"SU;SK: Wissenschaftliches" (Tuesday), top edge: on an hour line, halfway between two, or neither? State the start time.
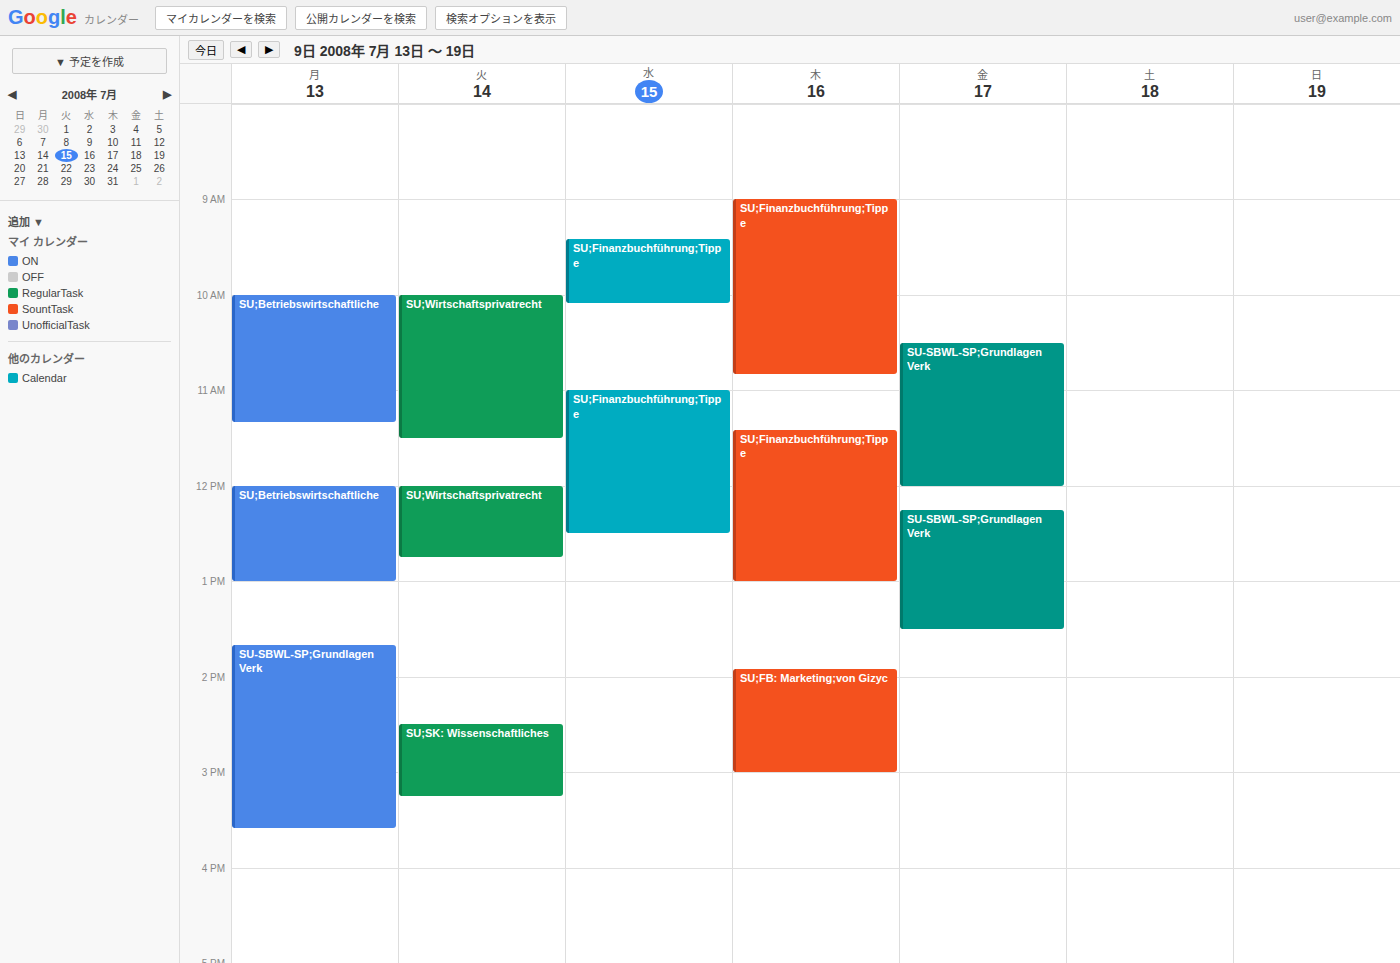
2:30 PM -- halfway between the 2 PM and 3 PM lines.